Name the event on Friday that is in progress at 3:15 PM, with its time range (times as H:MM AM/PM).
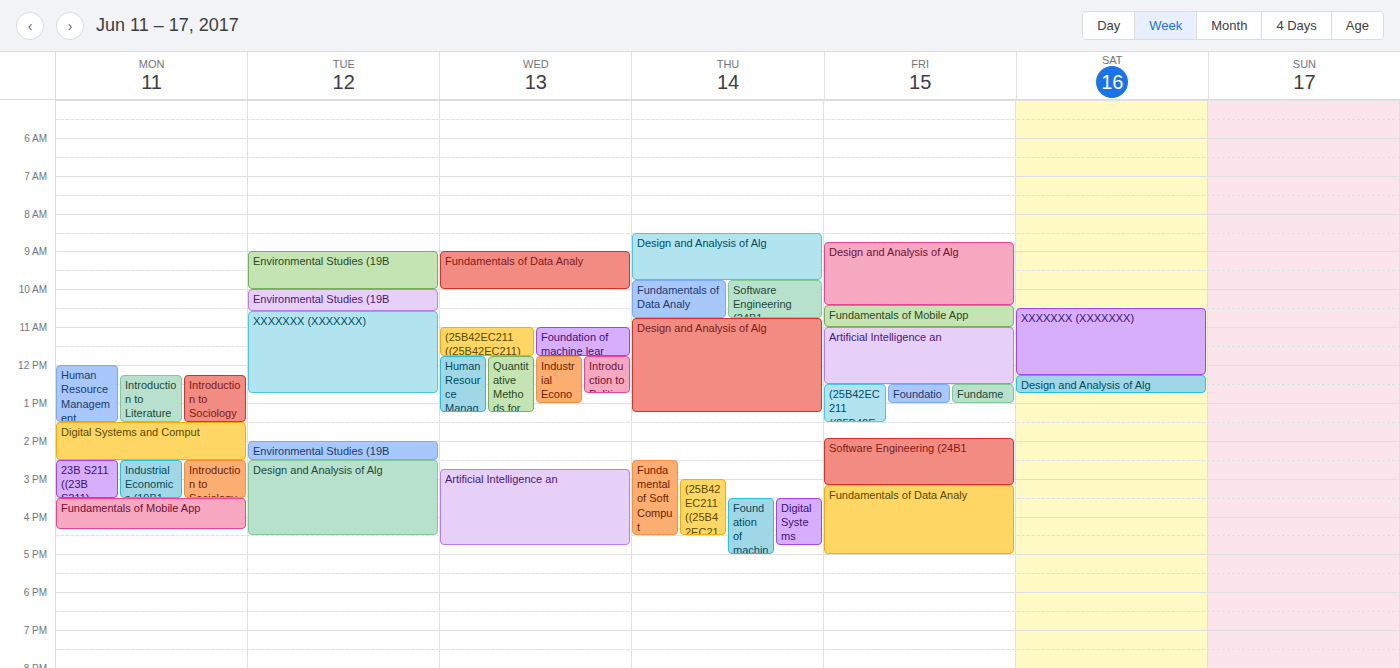
"Fundamentals of Data Analy", 3:10 PM to 5:00 PM